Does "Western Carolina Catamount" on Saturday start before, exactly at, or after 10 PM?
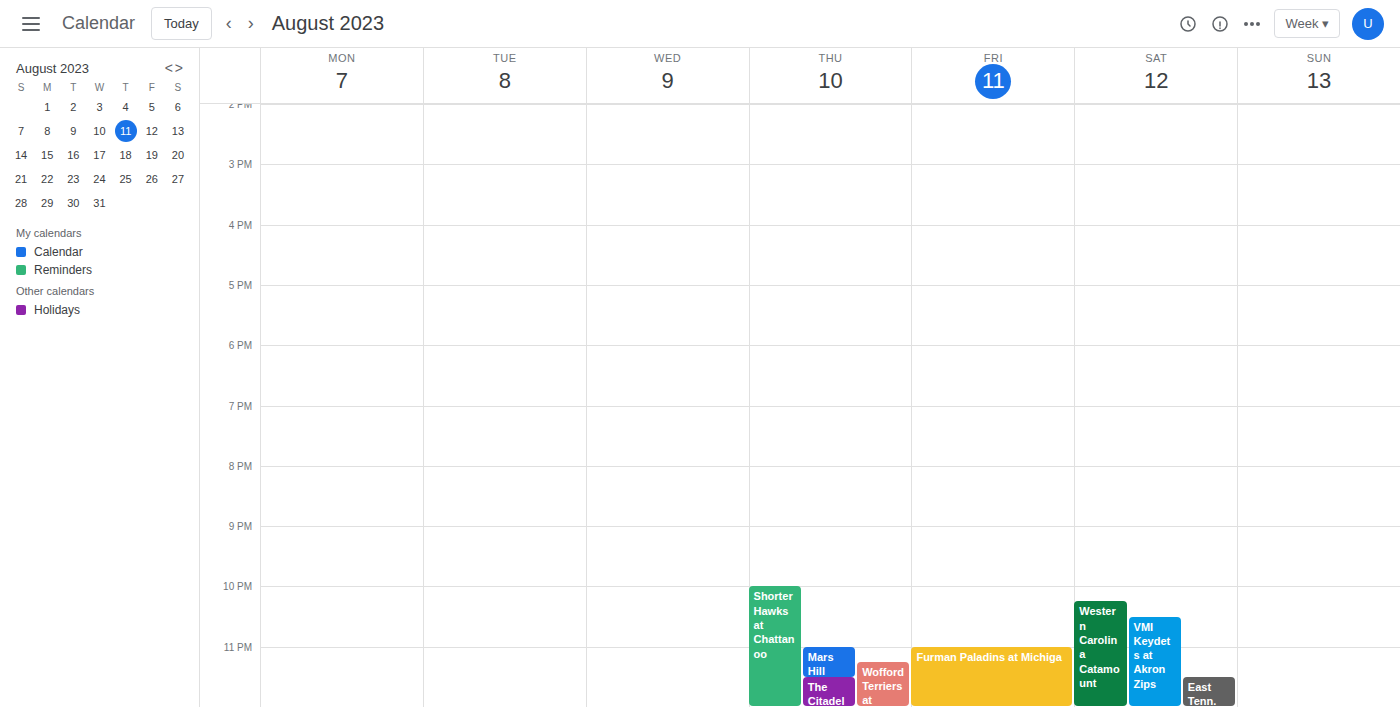
10:15 PM -- after 10 PM, 15 minutes below the 10 PM line.